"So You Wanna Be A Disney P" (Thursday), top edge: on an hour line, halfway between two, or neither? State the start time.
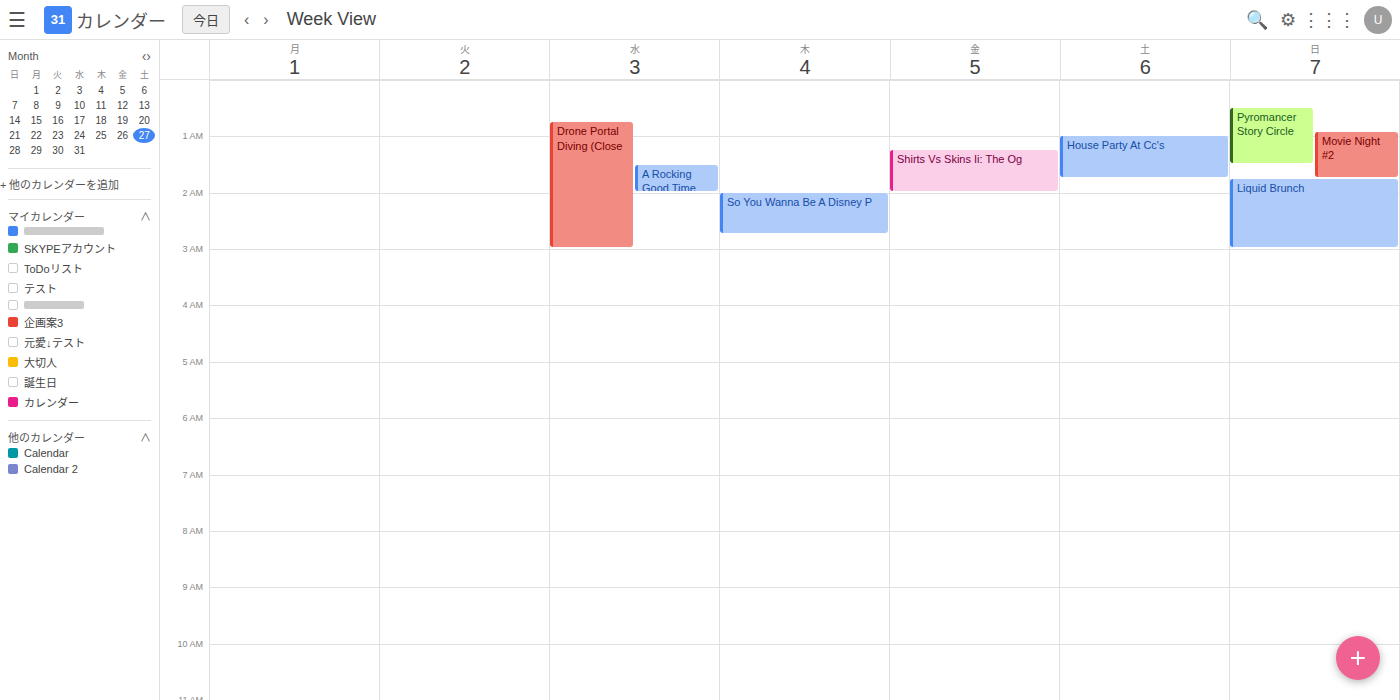
2:00 AM -- exactly on the 2 AM line.